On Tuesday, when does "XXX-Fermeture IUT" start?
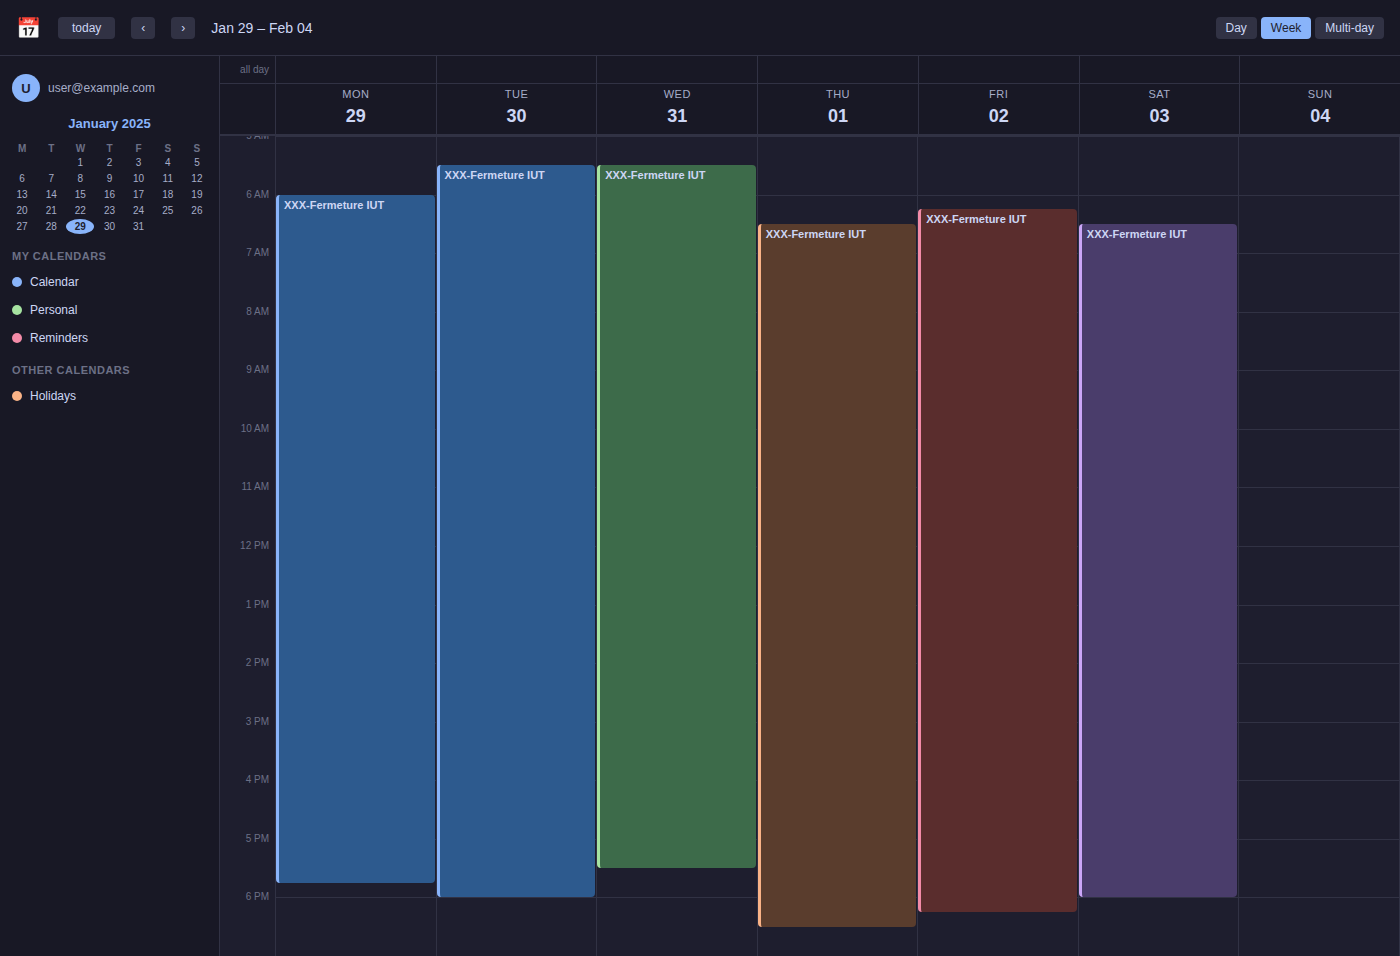
05:30